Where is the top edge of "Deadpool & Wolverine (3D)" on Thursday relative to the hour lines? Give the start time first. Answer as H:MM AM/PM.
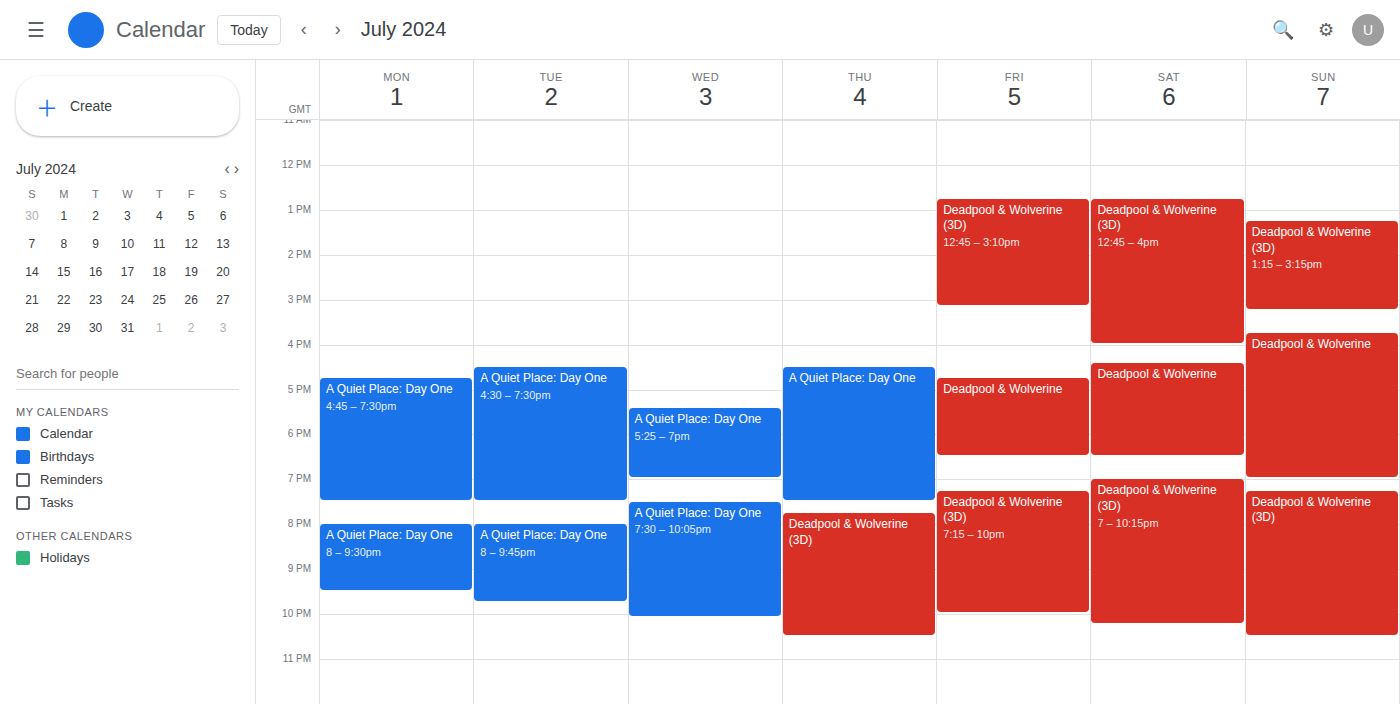
7:45 PM -- neither: three quarters of the way from the 7 PM line to the 8 PM line.